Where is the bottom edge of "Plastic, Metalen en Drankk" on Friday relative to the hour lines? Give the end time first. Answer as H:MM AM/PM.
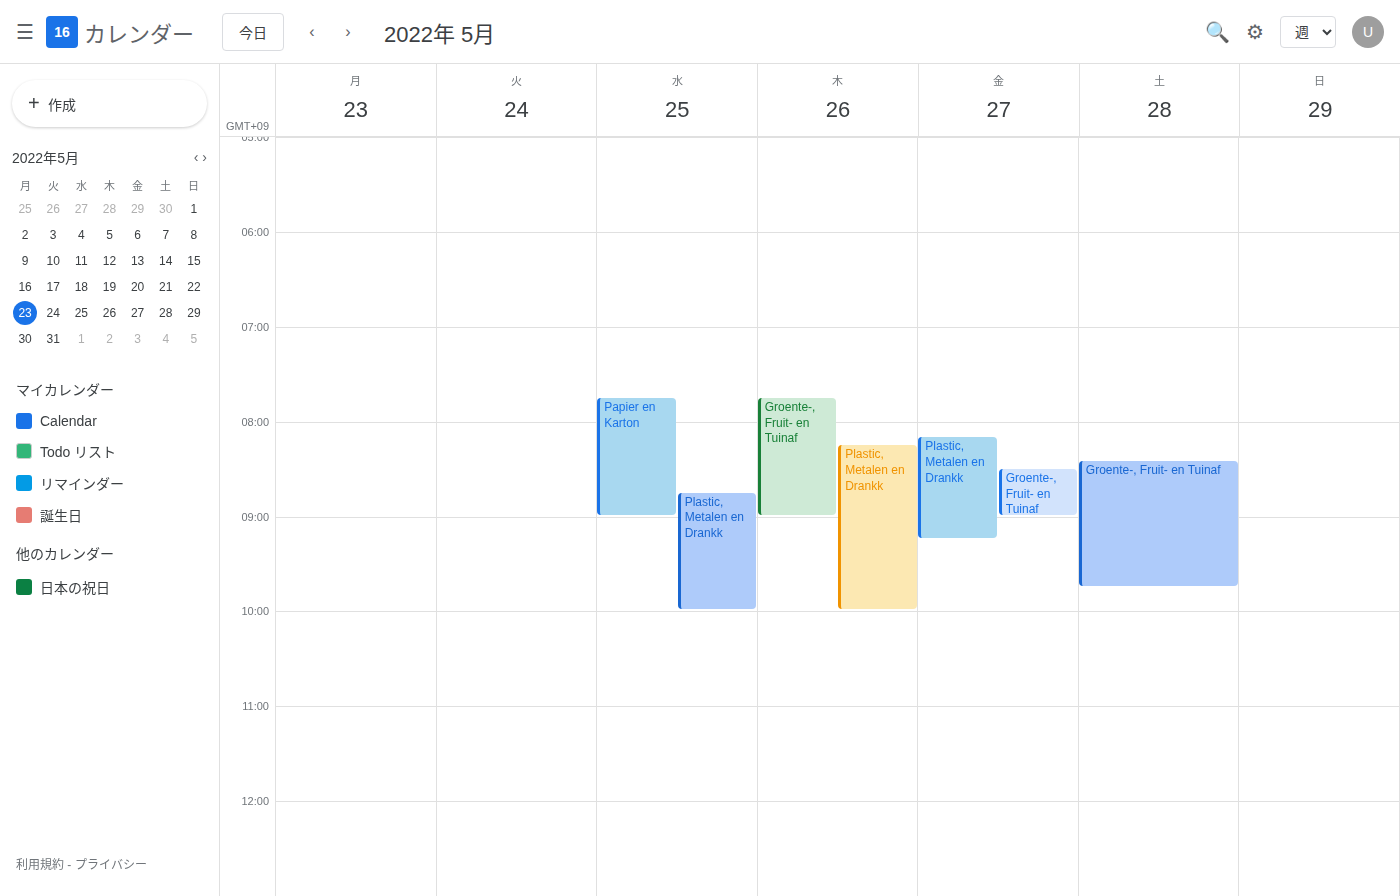
9:15 AM -- neither: a quarter of the way from the 9 AM line to the 10 AM line.